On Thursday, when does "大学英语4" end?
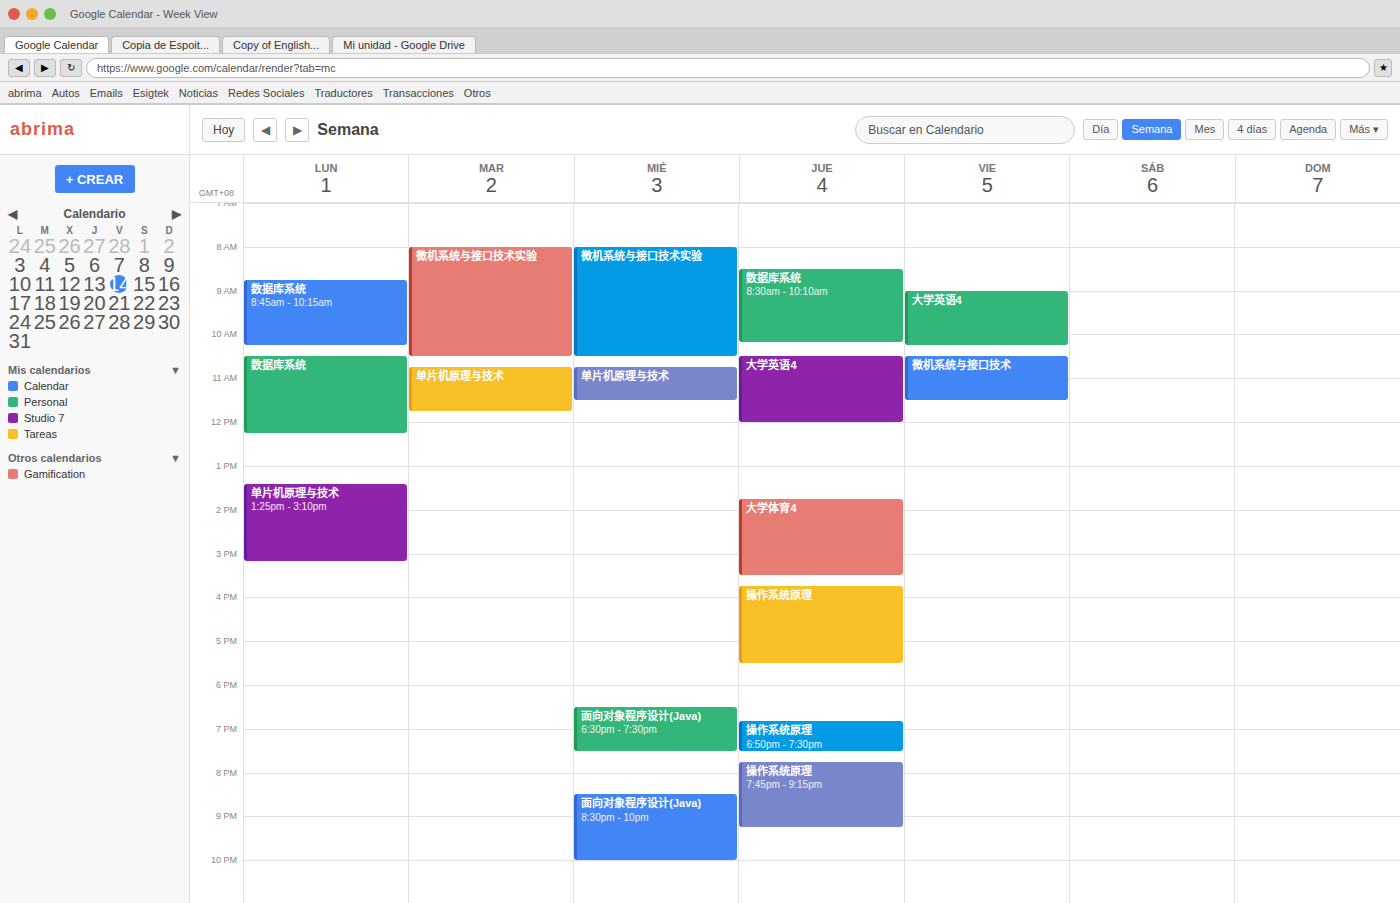
12:00 PM